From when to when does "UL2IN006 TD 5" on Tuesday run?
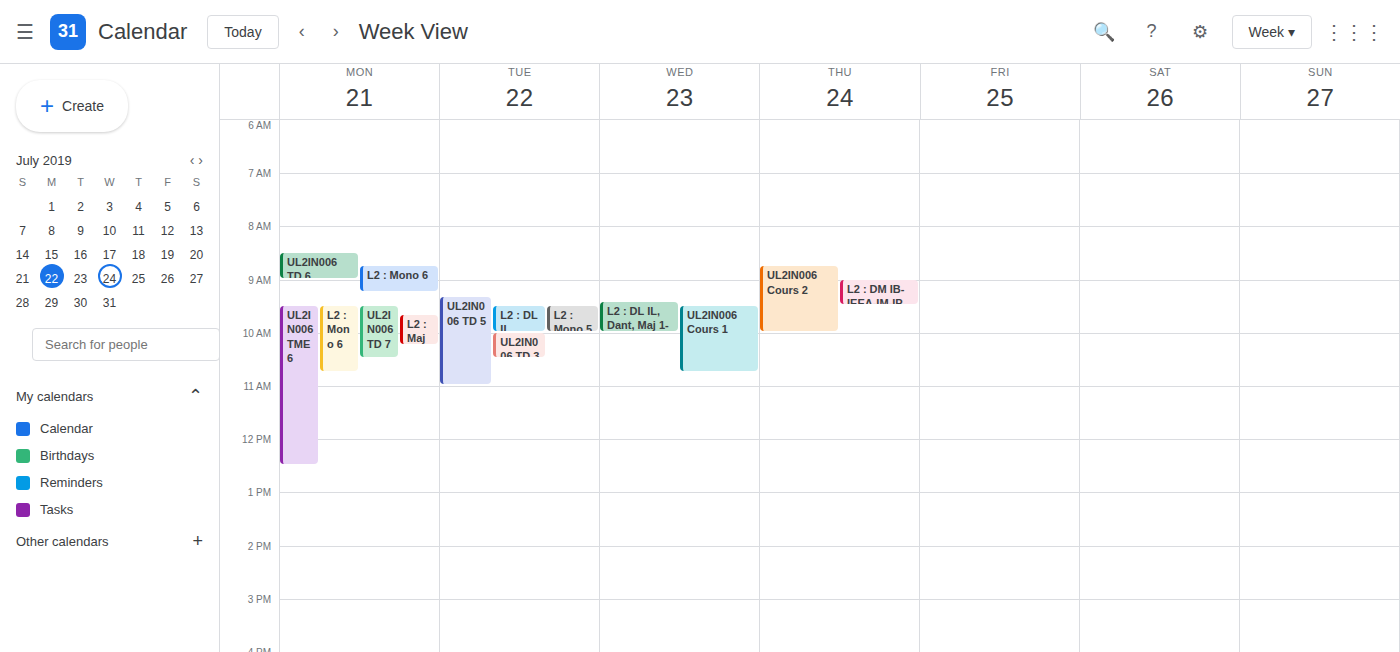
9:20 AM to 11:00 AM